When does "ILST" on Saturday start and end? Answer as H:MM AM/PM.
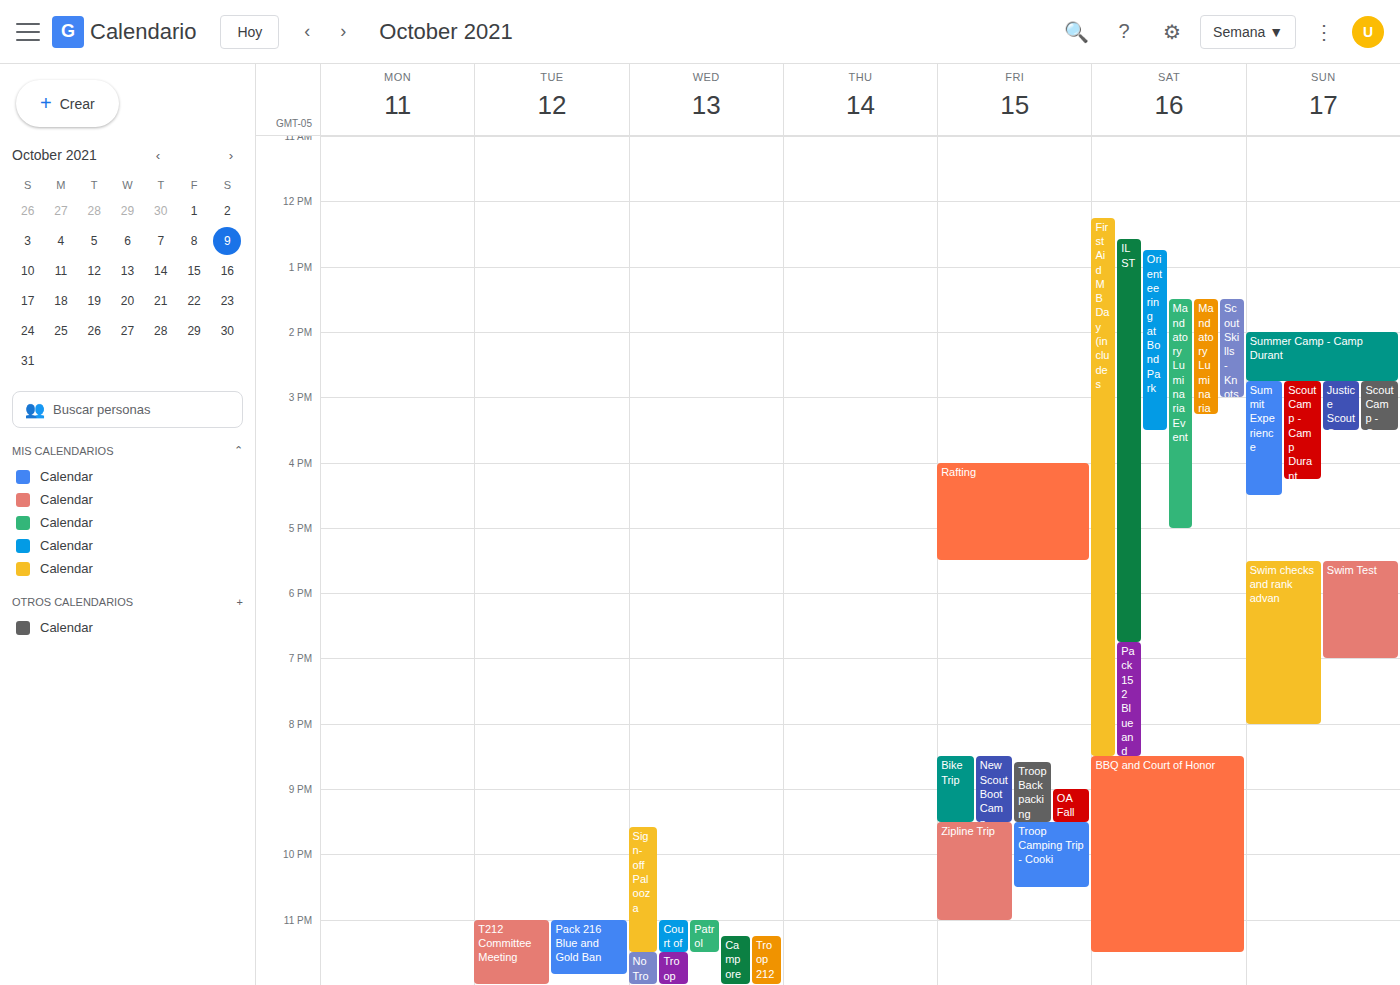
12:35 PM to 6:45 PM